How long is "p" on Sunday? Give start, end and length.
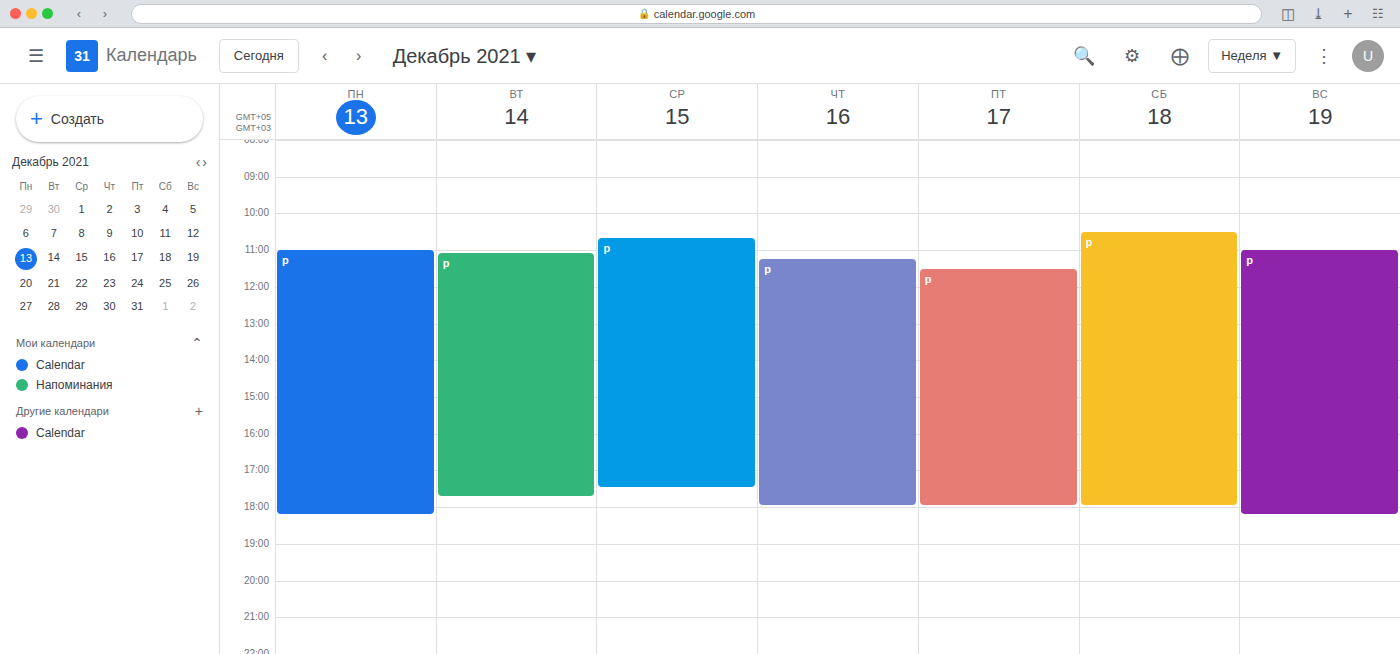
11:00 AM to 6:15 PM, 7 hours 15 minutes